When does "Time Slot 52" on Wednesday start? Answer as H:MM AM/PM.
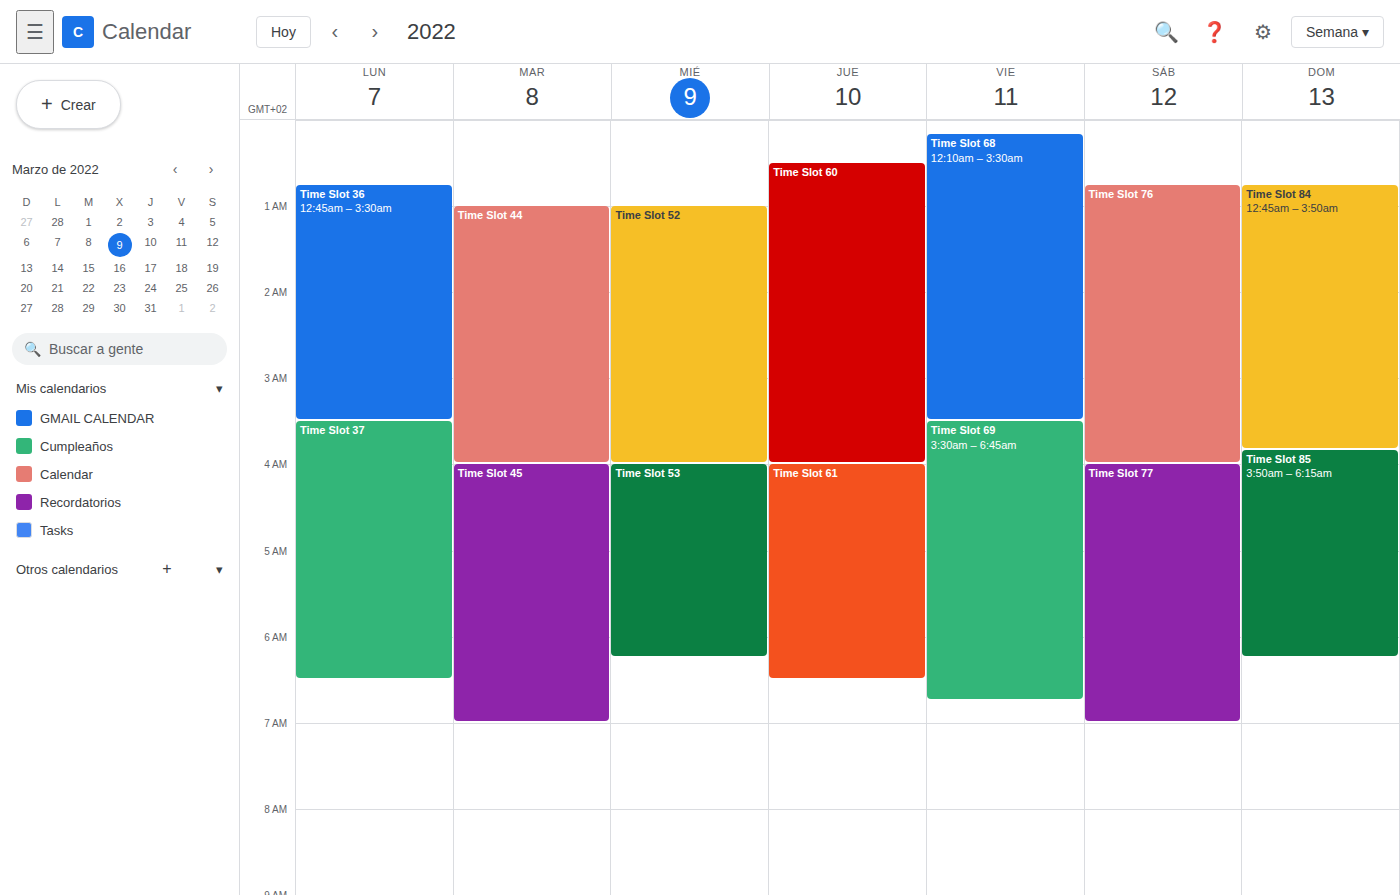
1:00 AM